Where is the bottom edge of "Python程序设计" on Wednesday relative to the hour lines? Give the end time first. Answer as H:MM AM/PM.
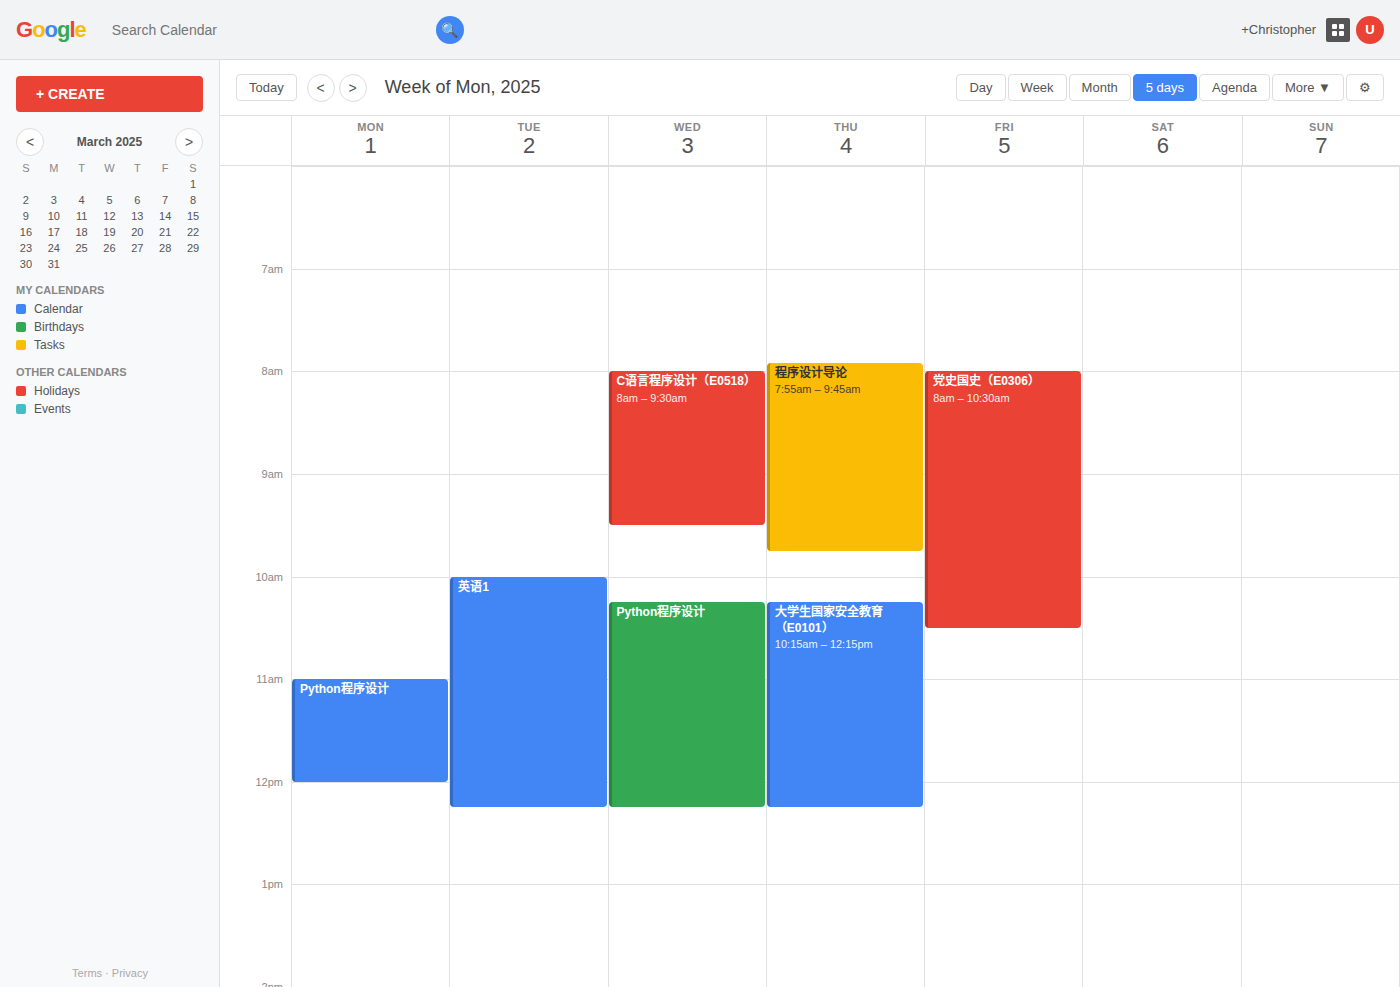
12:15 PM -- neither: a quarter of the way from the 12 PM line to the 1 PM line.